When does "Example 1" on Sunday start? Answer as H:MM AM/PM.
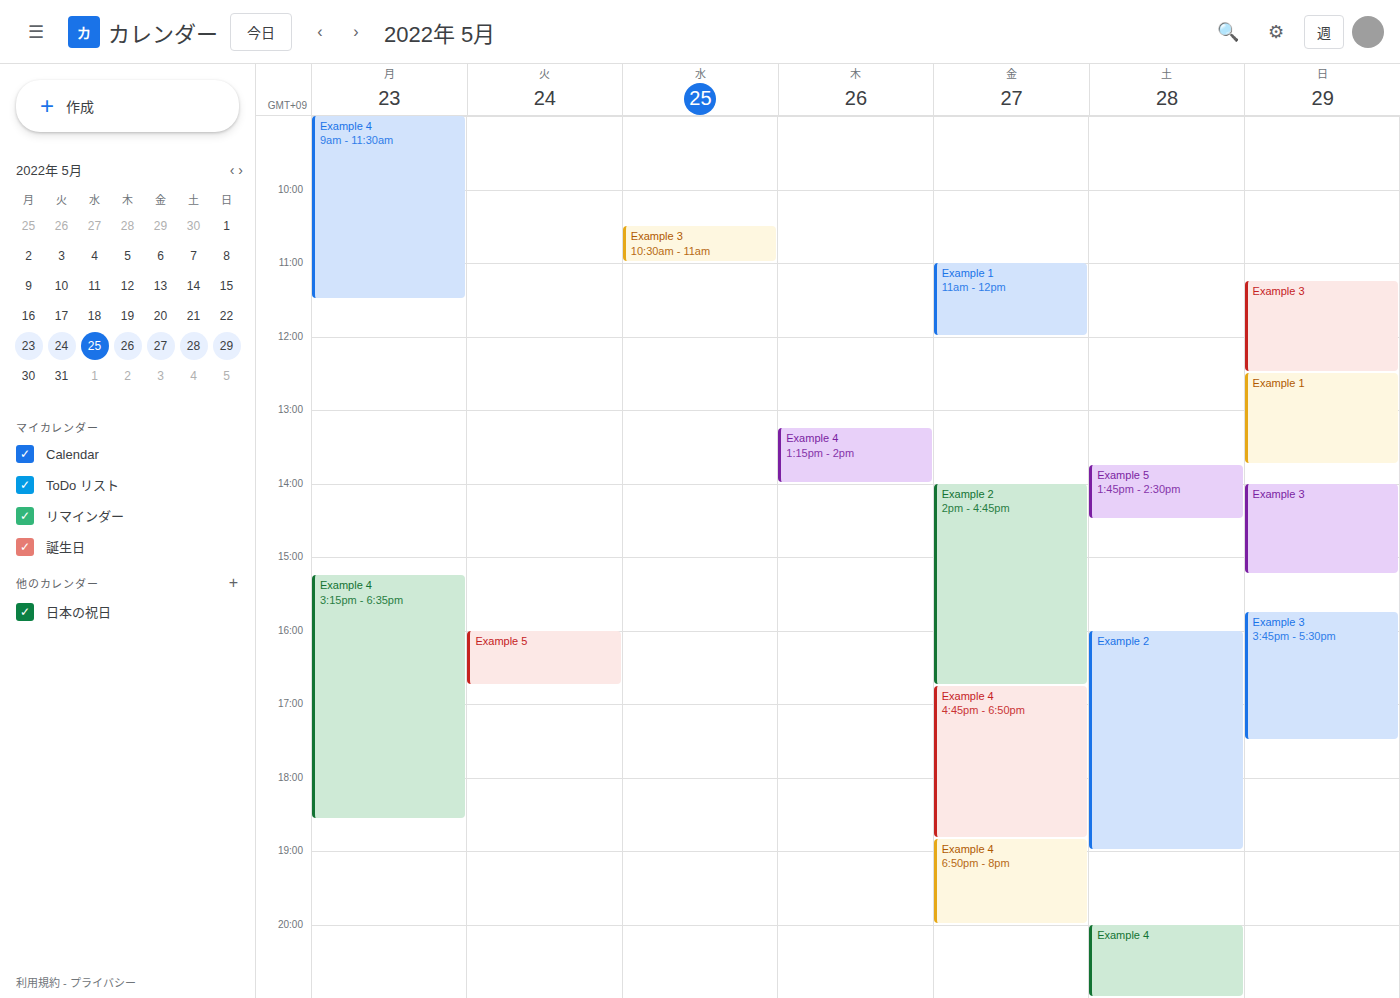
12:30 PM